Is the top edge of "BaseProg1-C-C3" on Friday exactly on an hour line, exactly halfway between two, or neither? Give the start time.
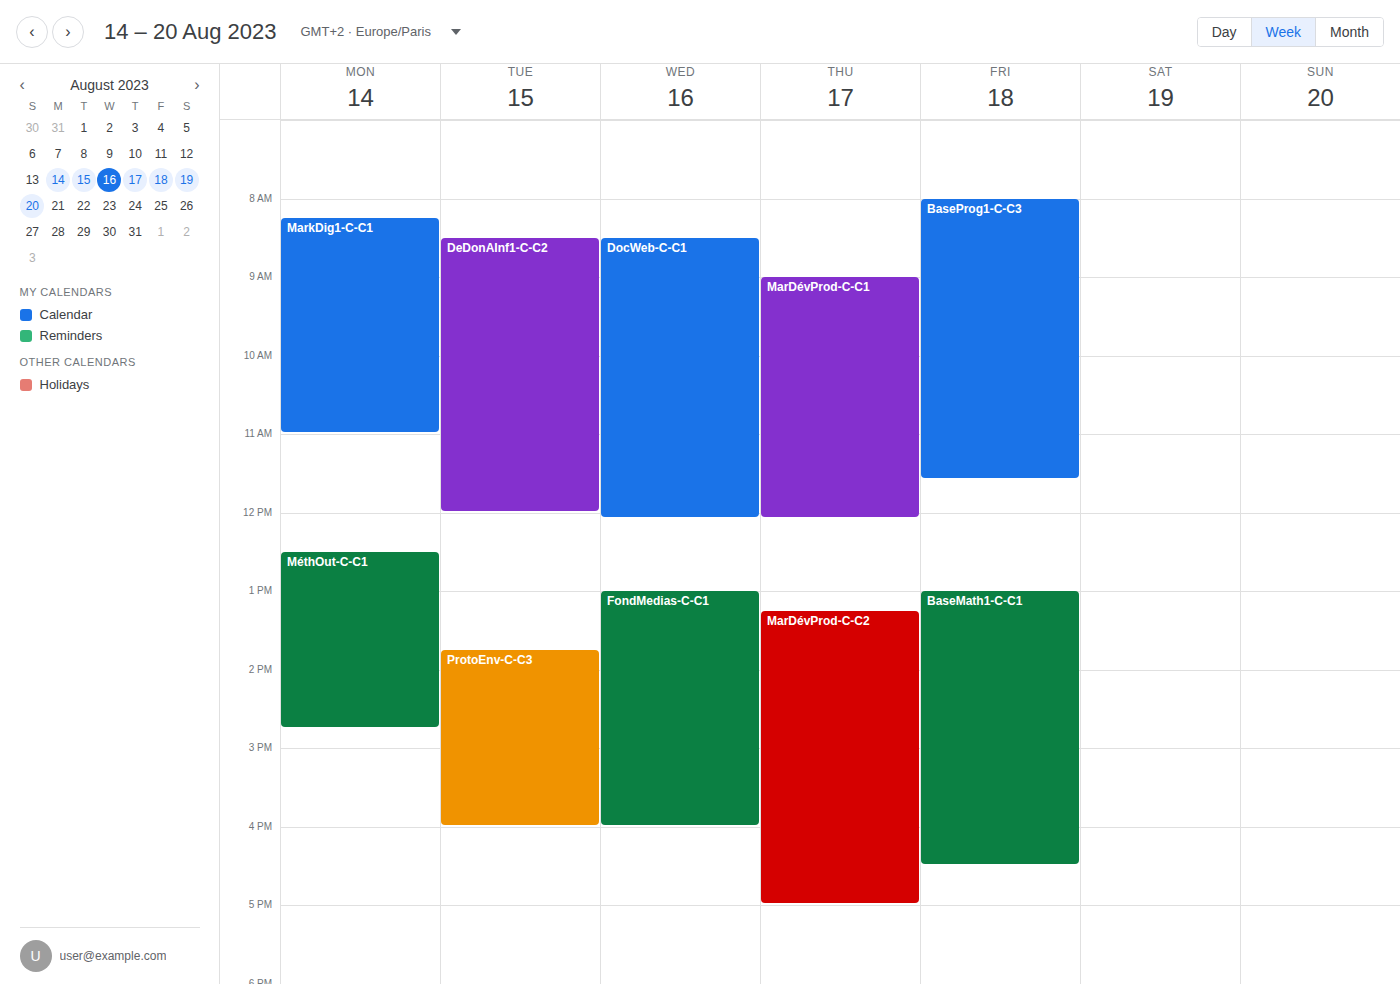
8:00 AM -- exactly on the 8 AM line.